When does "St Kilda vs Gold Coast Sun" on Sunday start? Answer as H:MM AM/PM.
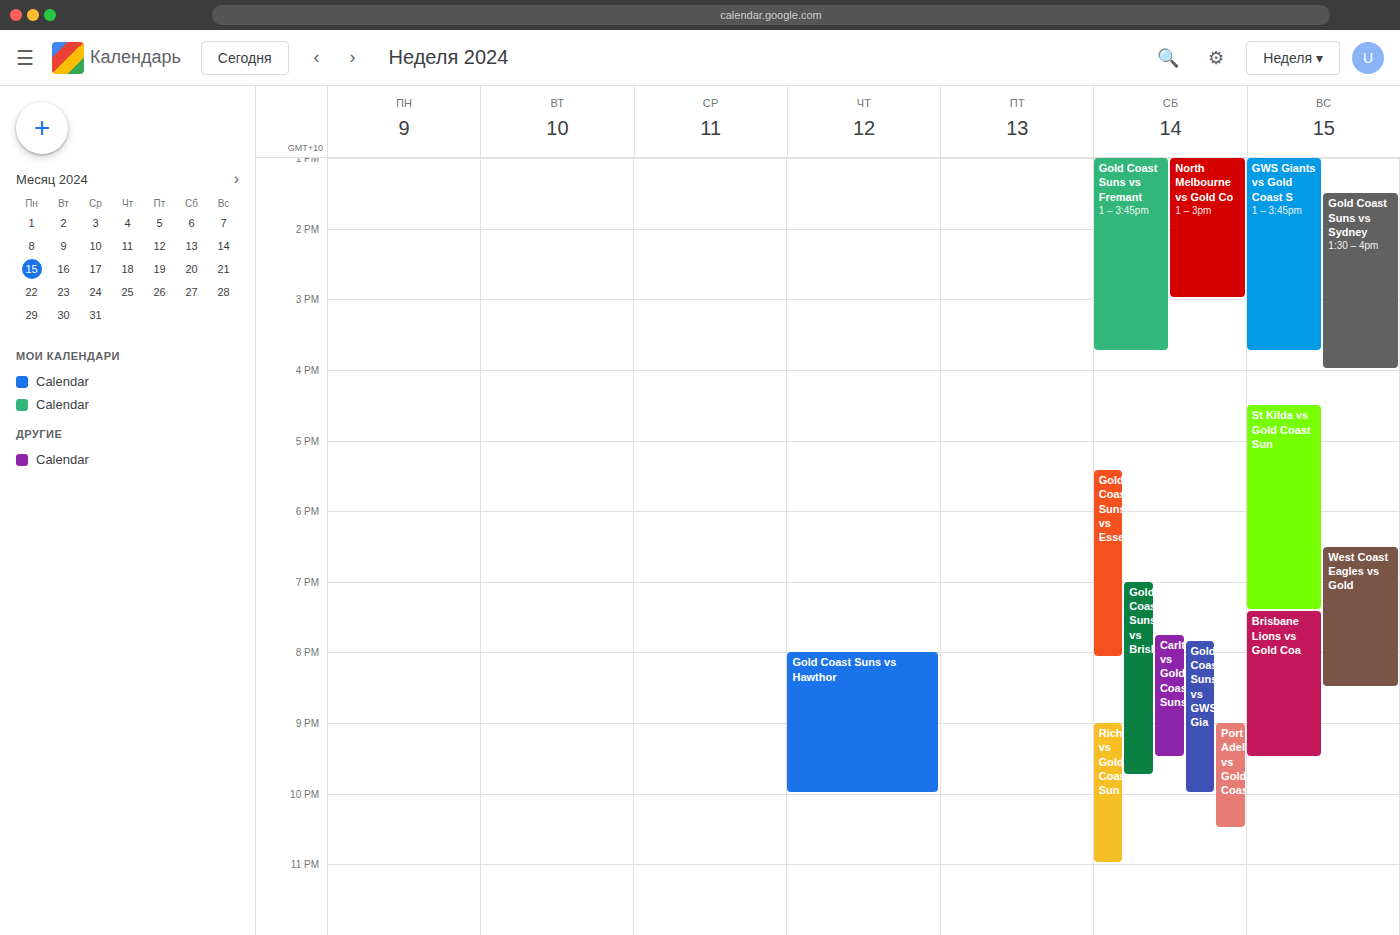
4:30 PM